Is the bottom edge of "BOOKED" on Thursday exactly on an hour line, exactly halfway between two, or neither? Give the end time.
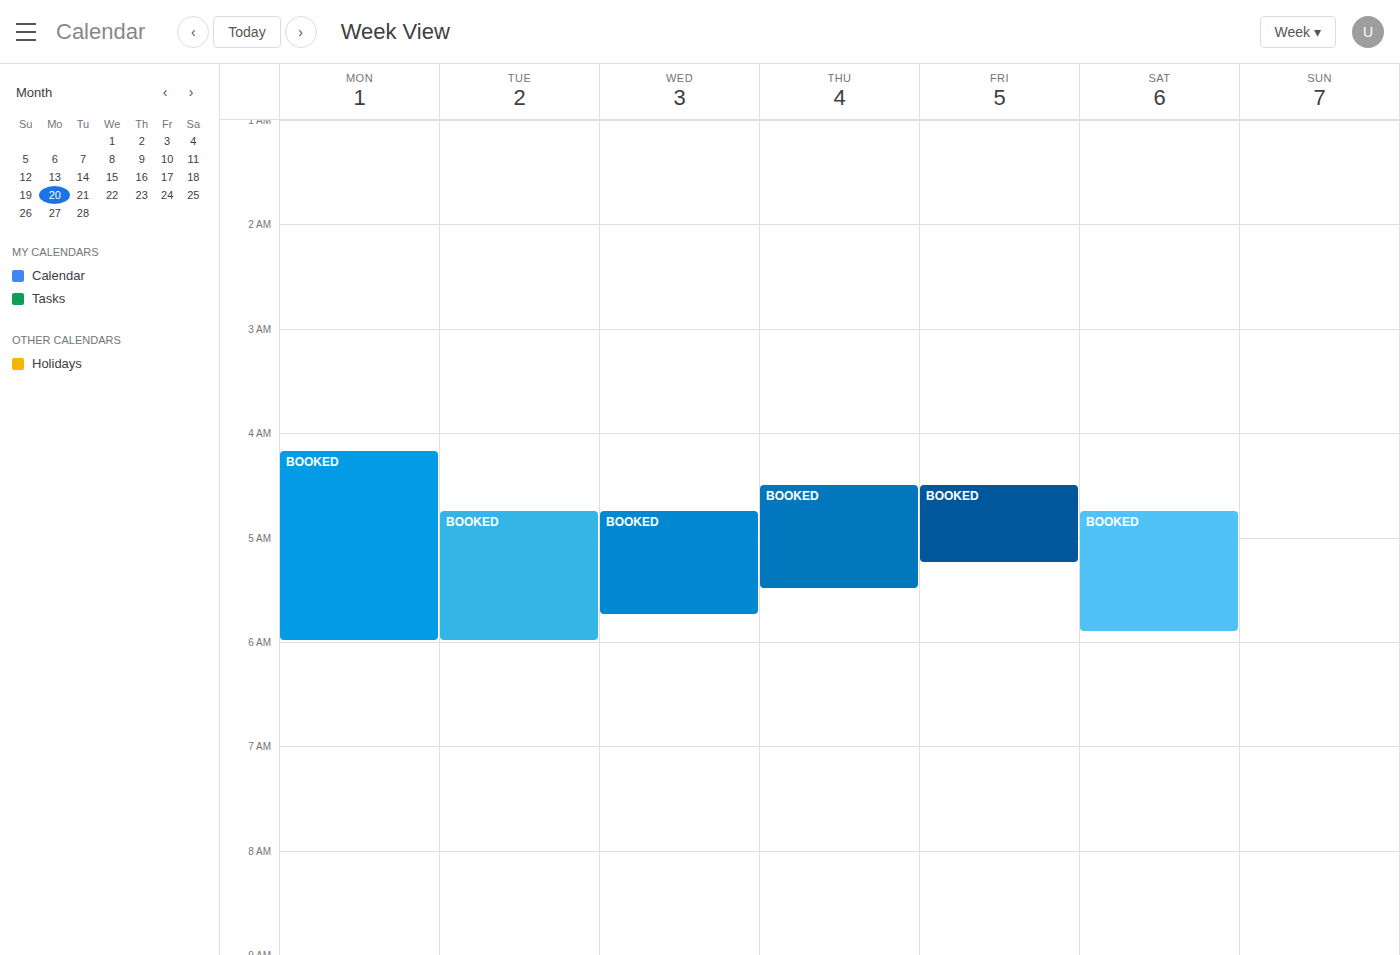
05:30 -- halfway between the 05:00 and 06:00 lines.